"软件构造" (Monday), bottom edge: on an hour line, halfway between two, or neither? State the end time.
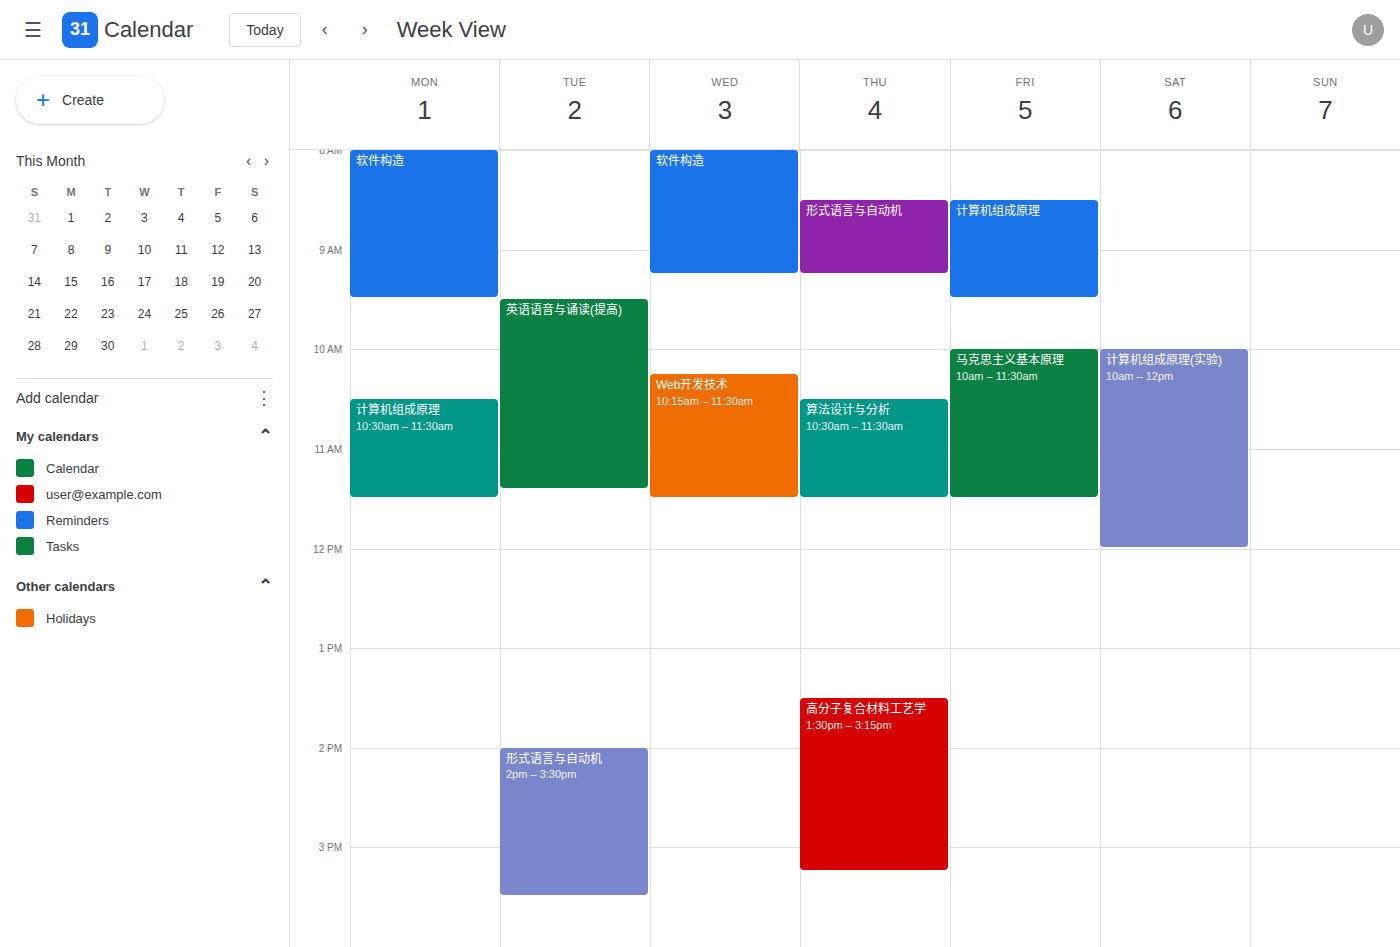
9:30 AM -- halfway between the 9 AM and 10 AM lines.